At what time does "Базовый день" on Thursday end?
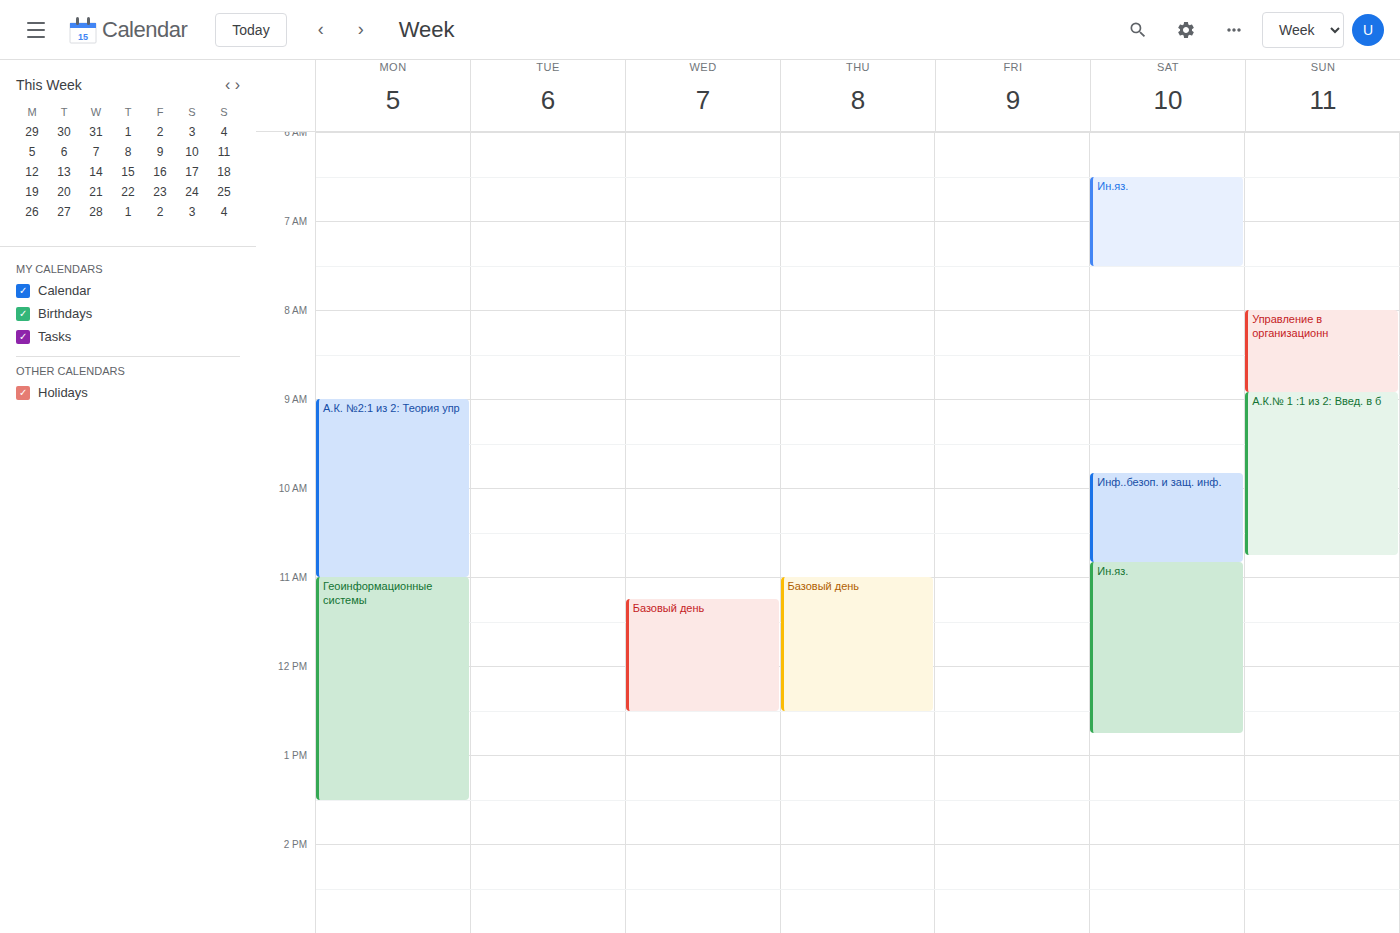
12:30 PM